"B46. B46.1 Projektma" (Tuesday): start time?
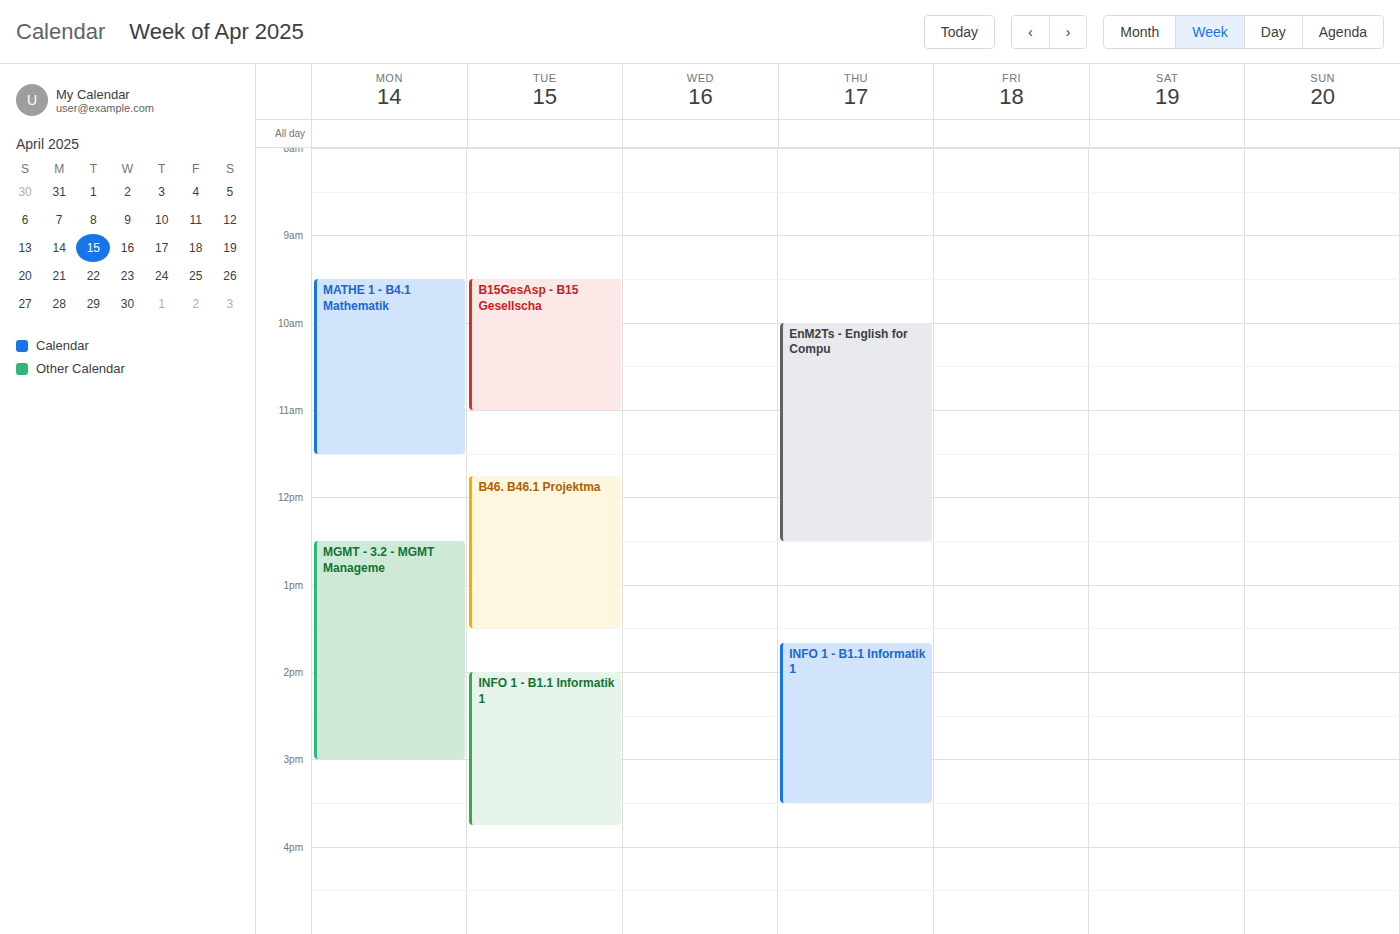
11:45 AM